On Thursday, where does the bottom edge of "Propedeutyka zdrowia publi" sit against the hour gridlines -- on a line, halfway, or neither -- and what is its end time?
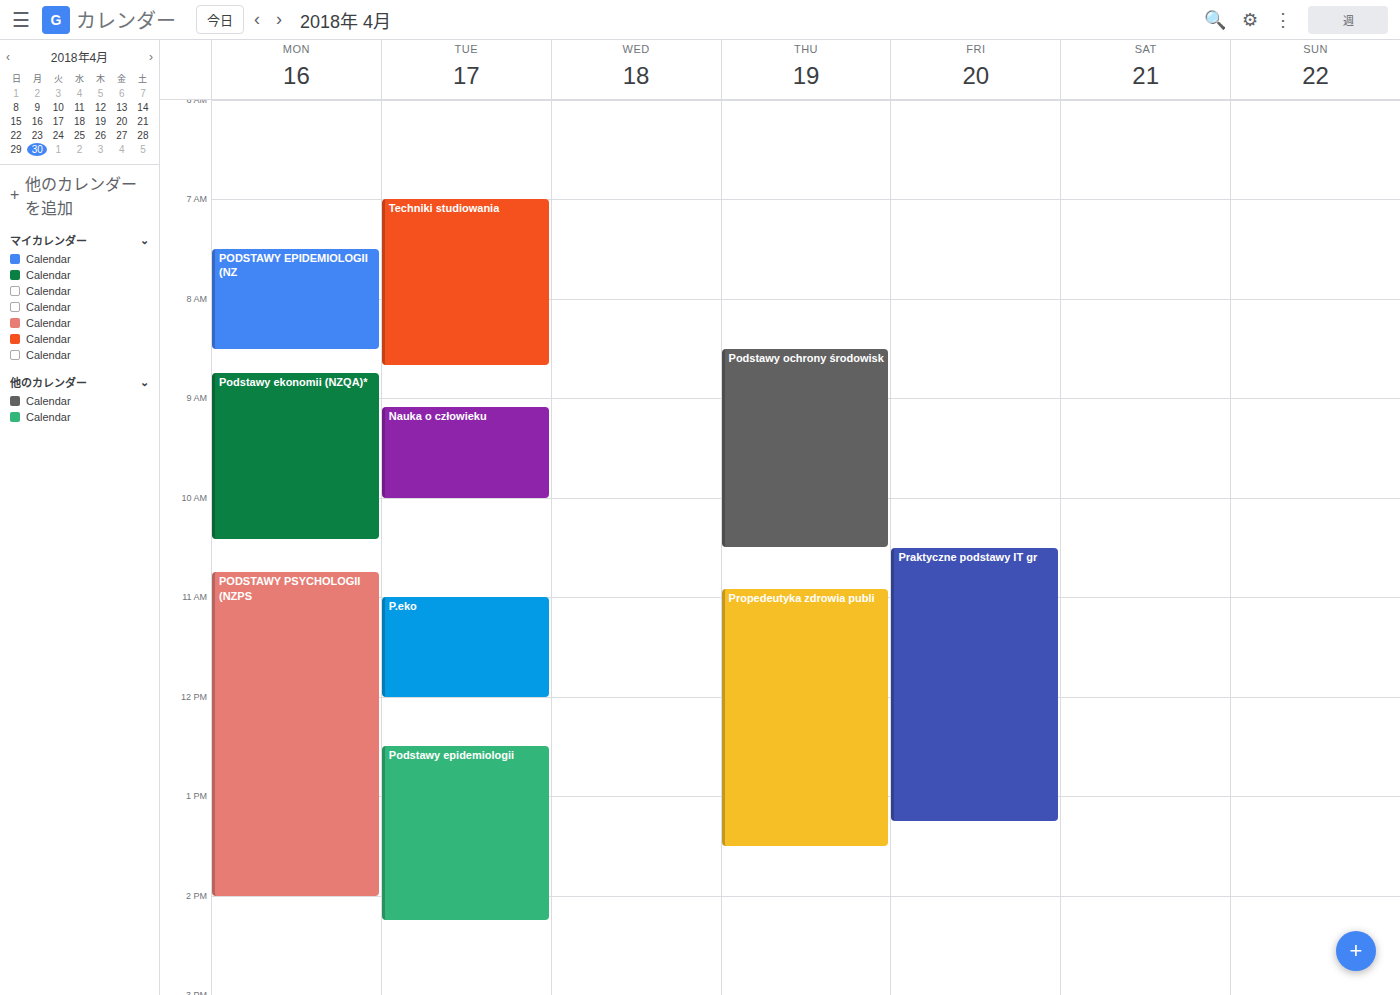
1:30 PM -- halfway between the 1 PM and 2 PM lines.